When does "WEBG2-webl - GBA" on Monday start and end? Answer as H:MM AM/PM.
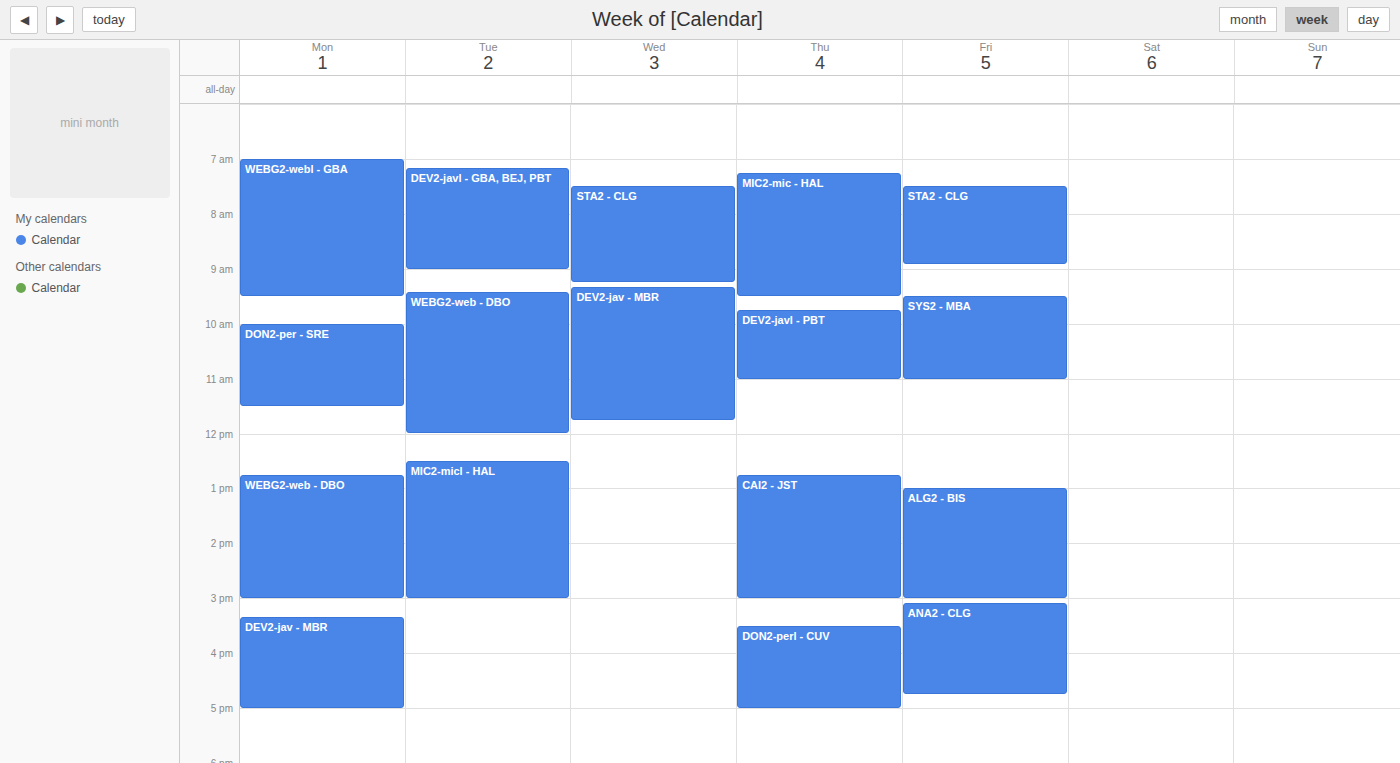
7:00 AM to 9:30 AM